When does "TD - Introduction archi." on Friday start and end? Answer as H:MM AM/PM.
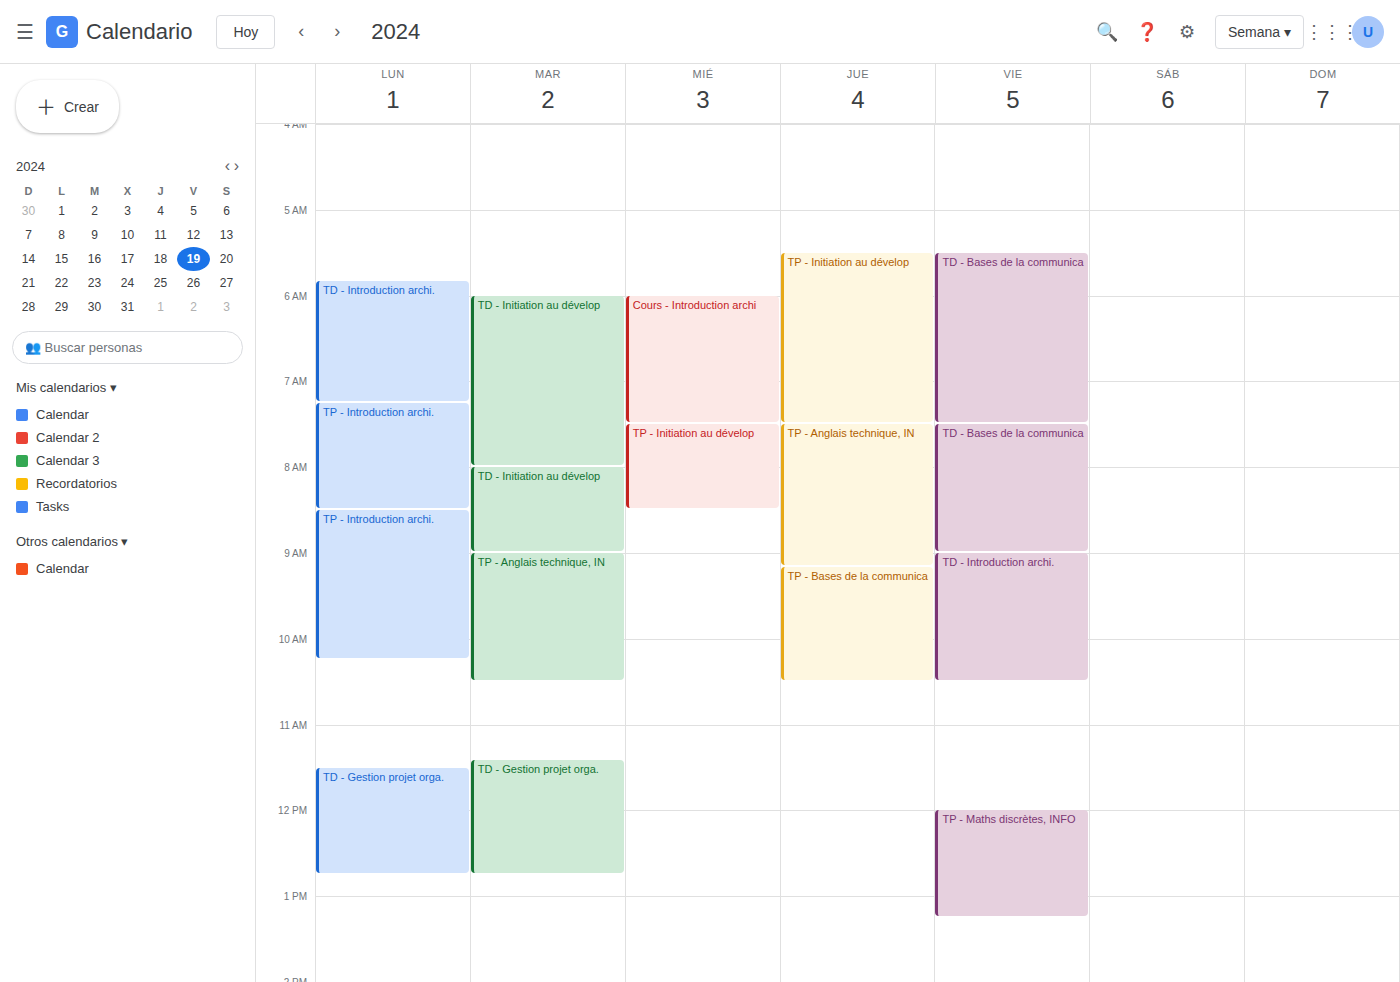
9:00 AM to 10:30 AM